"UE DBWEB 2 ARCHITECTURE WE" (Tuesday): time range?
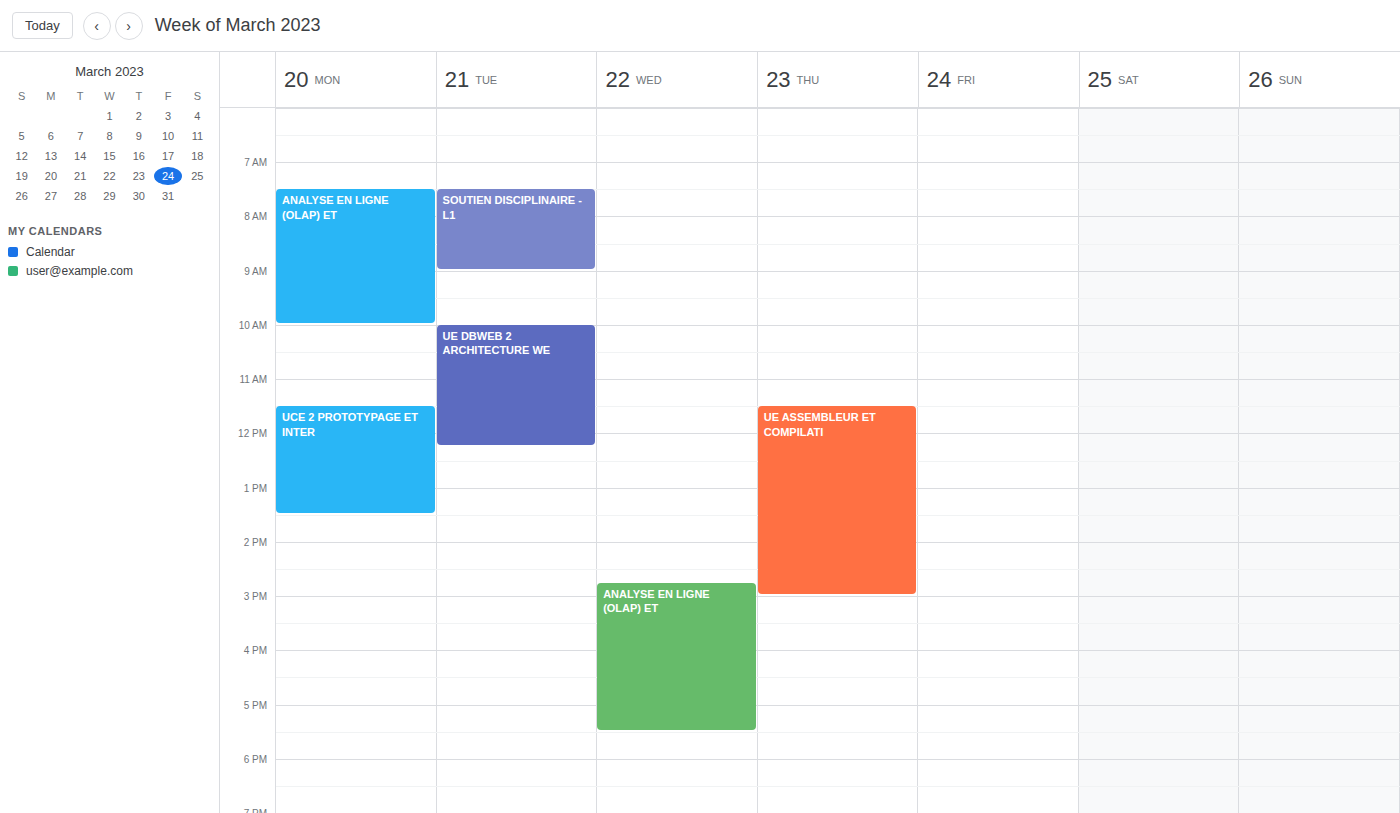
10:00 to 12:15